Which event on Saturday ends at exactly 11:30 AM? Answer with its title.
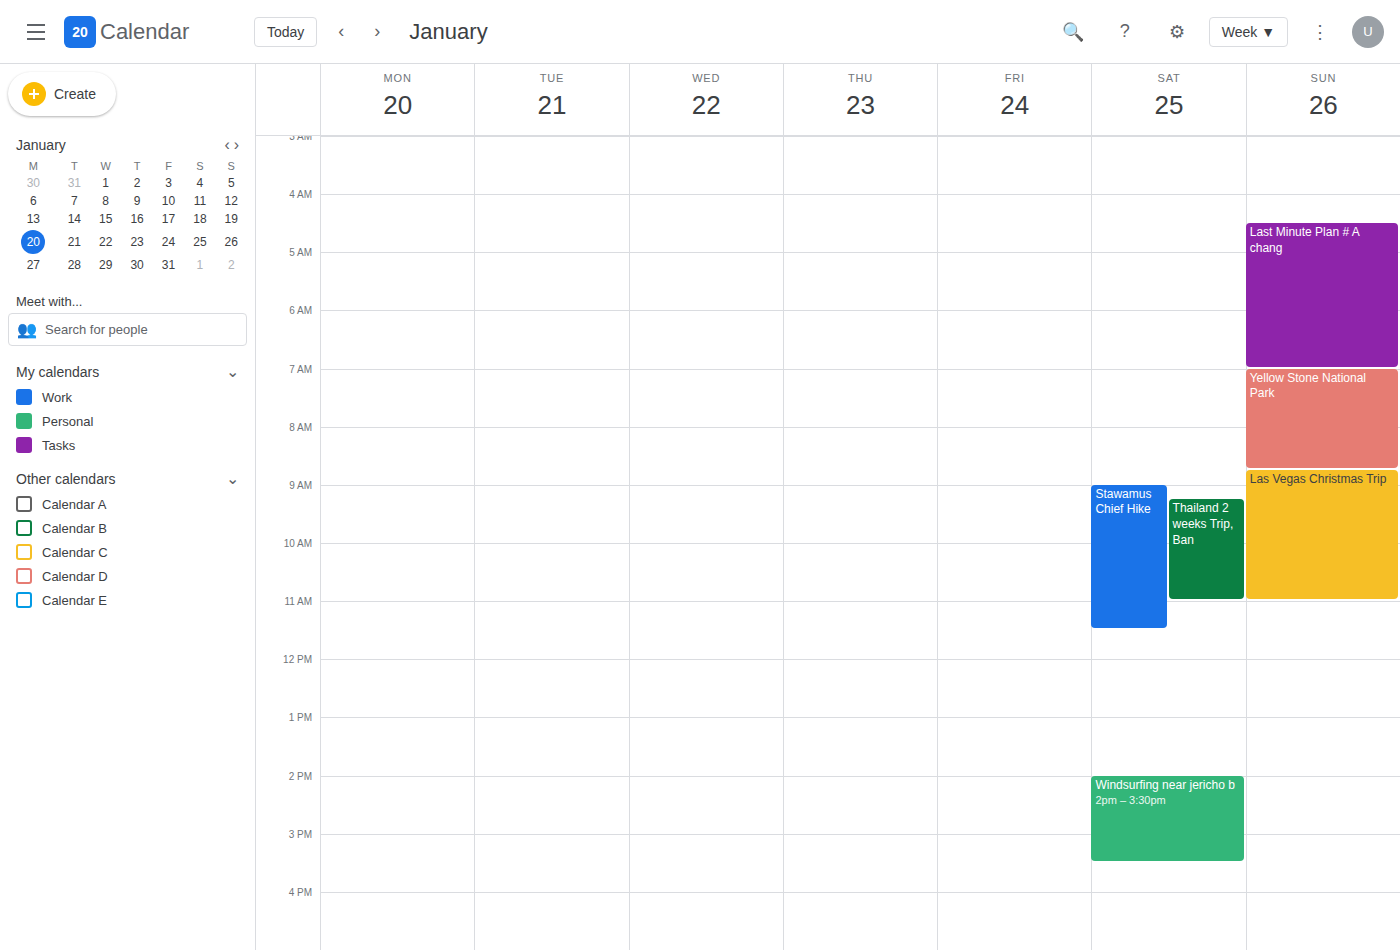
"Stawamus Chief Hike"